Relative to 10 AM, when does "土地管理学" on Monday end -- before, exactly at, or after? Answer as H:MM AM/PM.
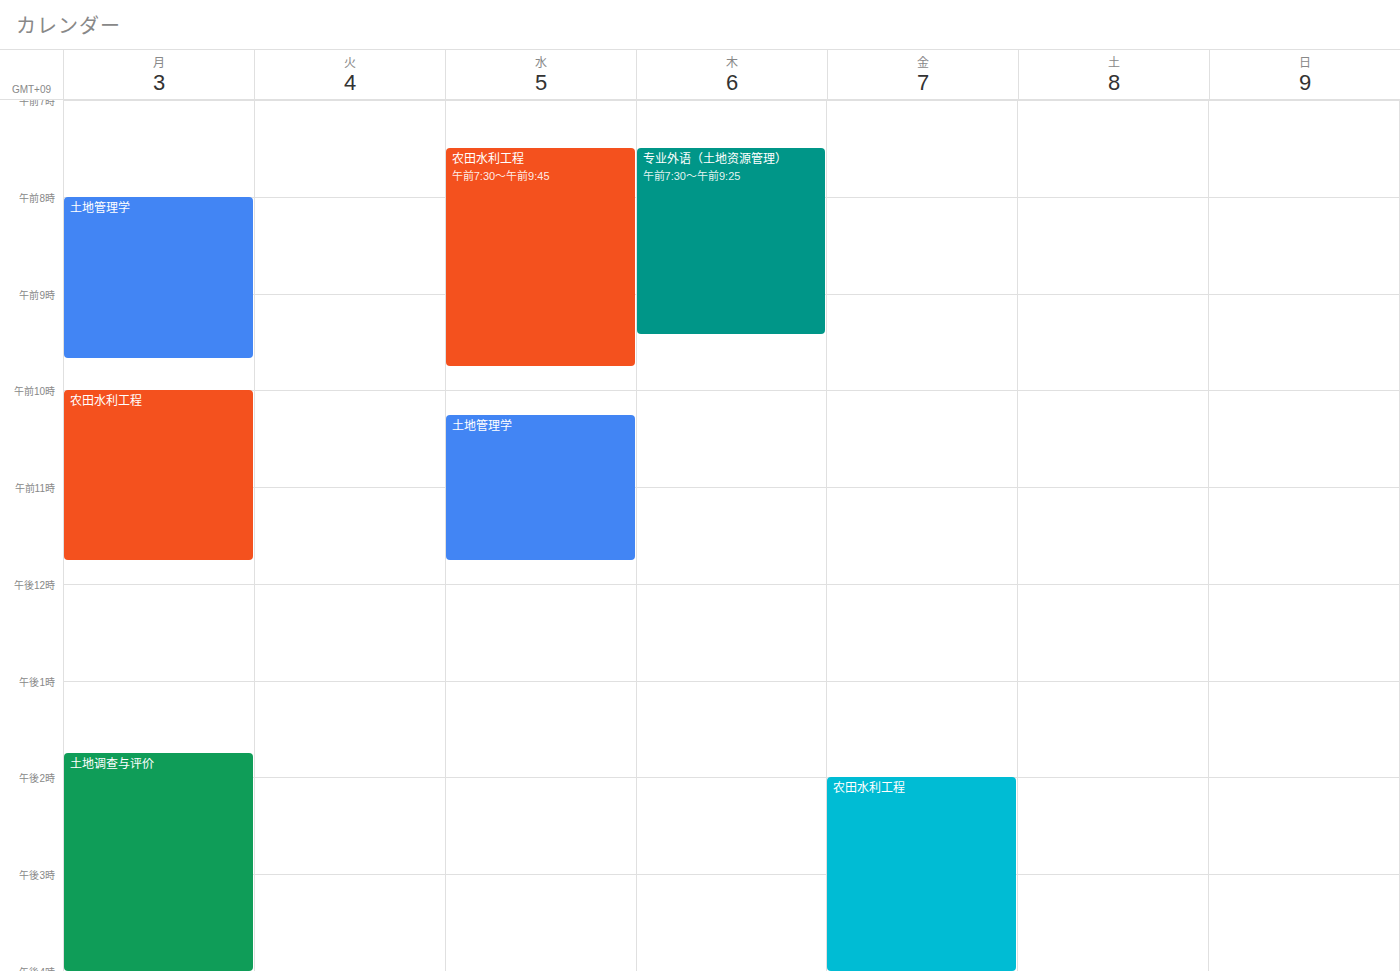
9:40 AM -- before 10 AM, 20 minutes above the 10 AM line.